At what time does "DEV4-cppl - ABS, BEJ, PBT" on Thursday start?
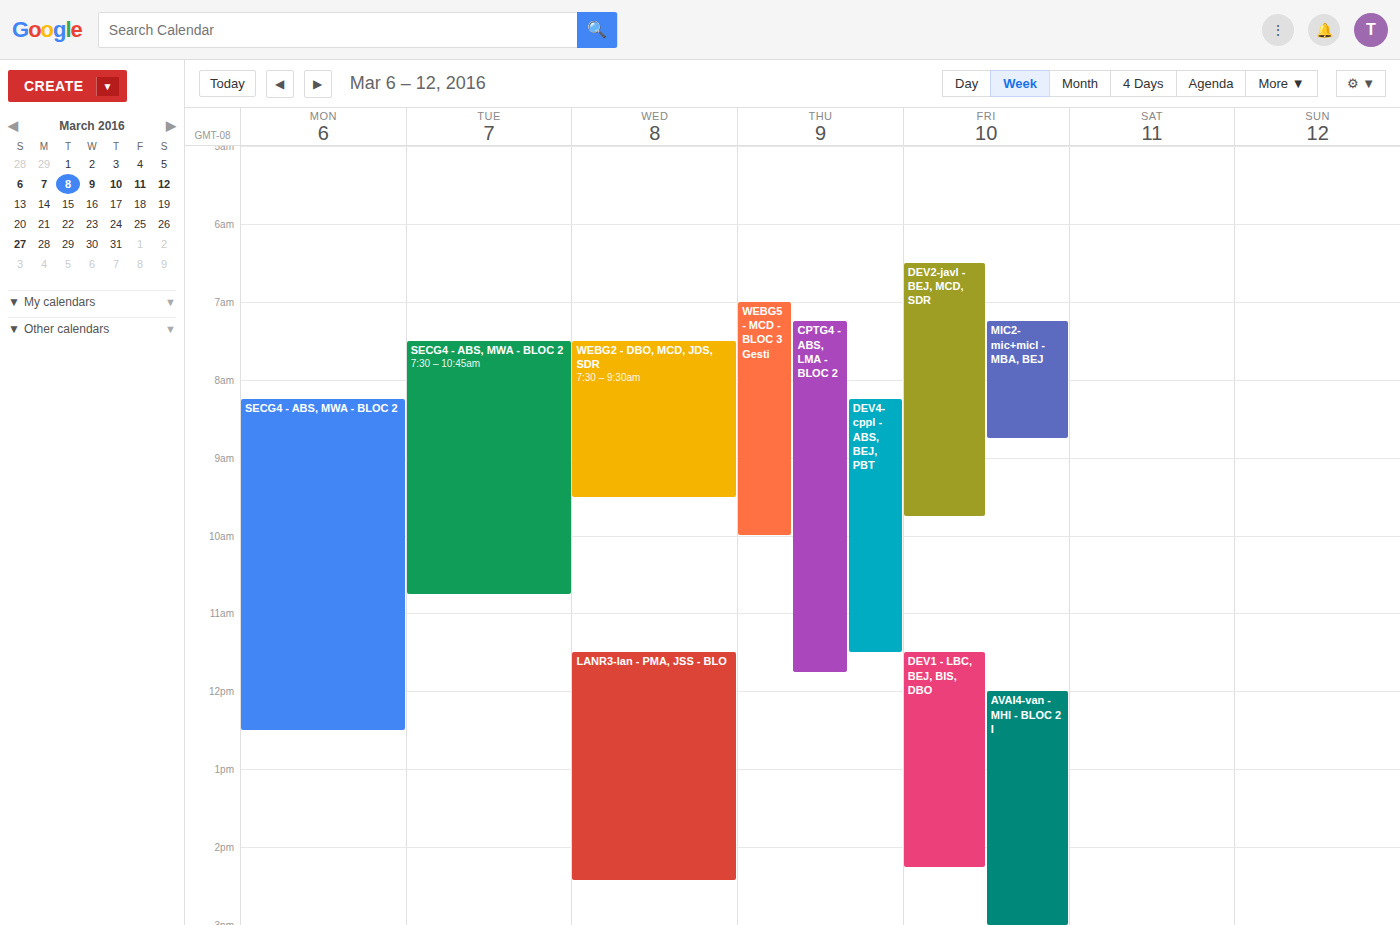
08:15